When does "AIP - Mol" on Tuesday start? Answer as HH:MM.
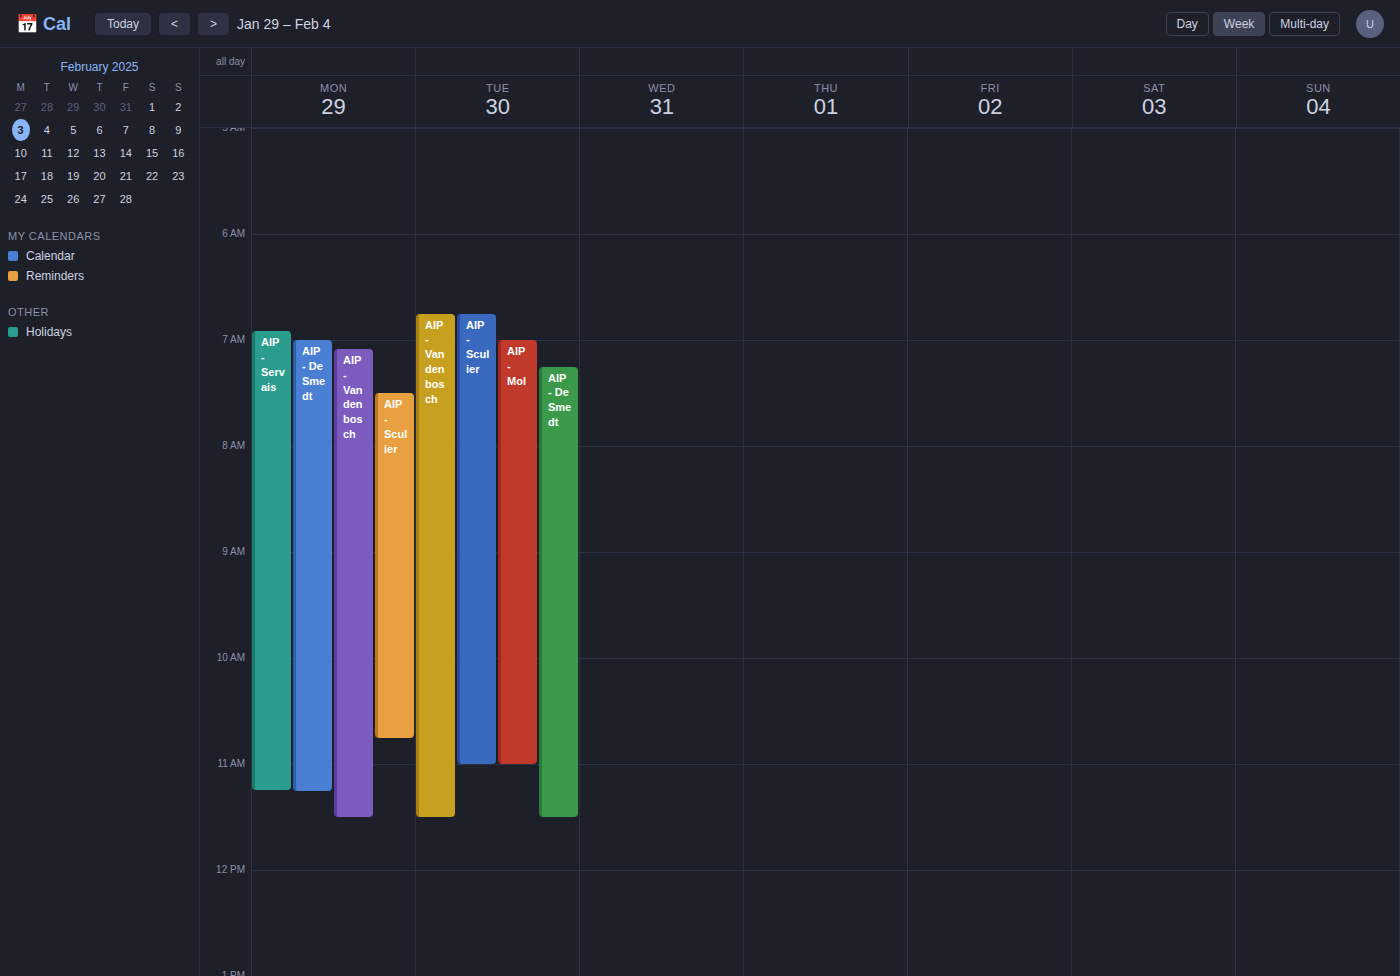
07:00